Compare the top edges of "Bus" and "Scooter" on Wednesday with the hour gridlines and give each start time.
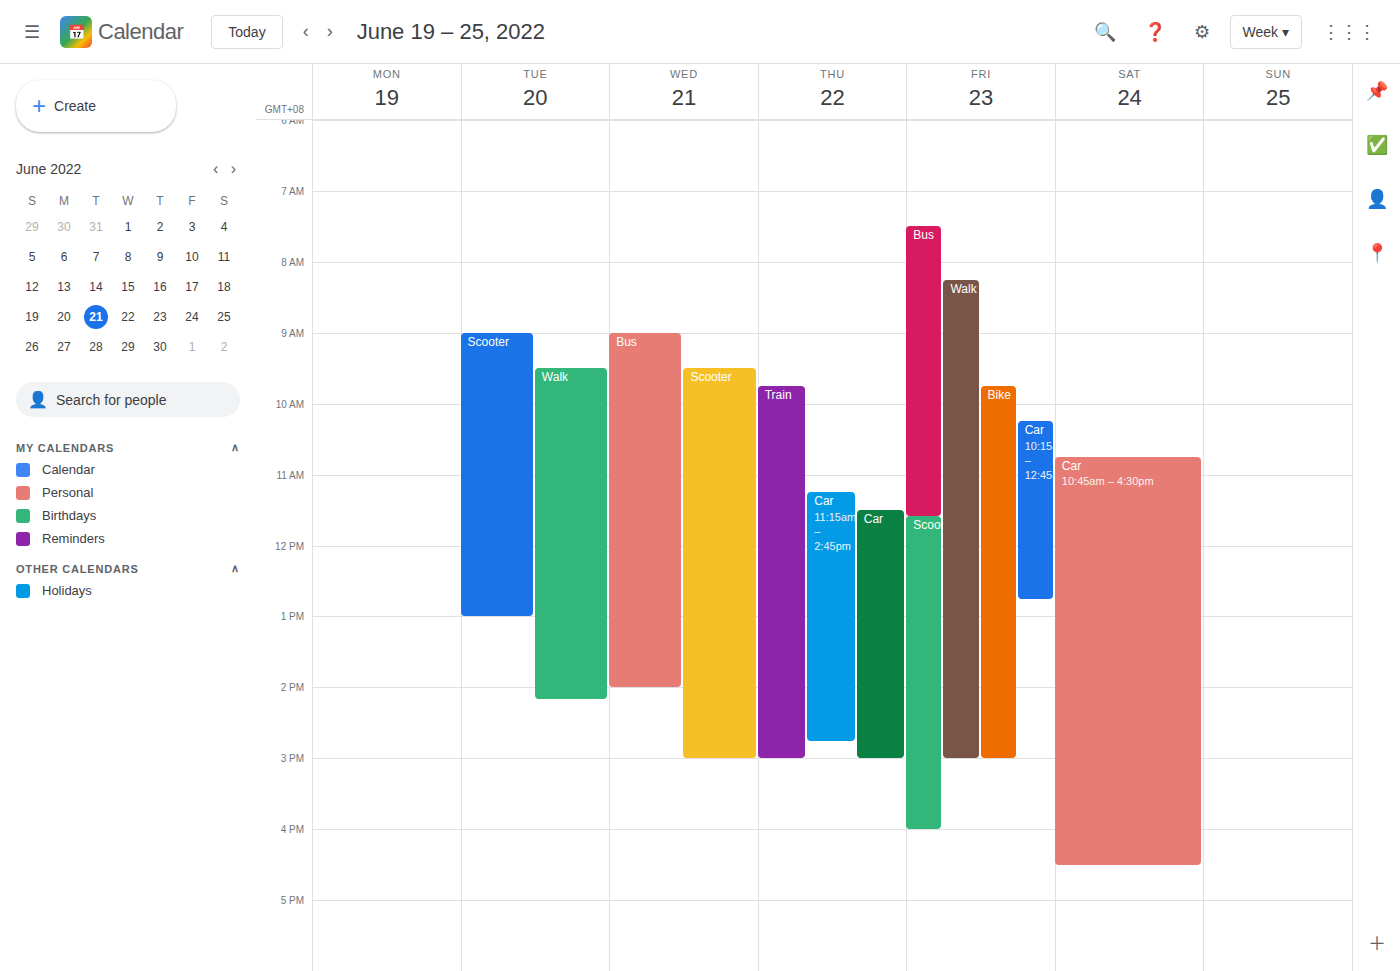
"Bus": 9:00 AM, exactly on the 9 AM line. "Scooter": 9:30 AM, halfway between the 9 AM and 10 AM lines.